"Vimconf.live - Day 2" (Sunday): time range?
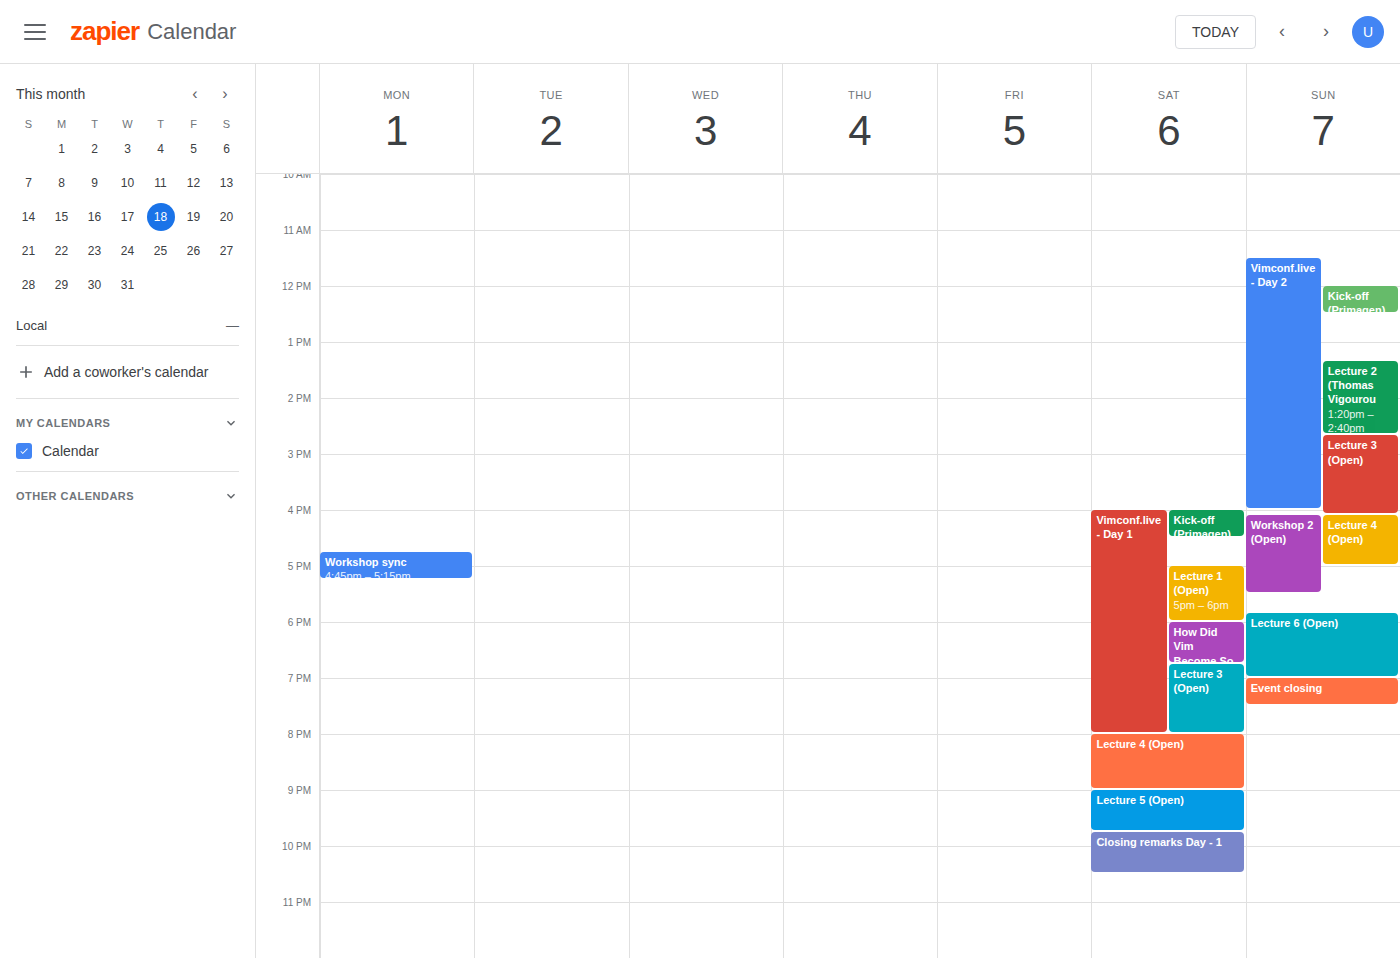
11:30 AM to 4:00 PM